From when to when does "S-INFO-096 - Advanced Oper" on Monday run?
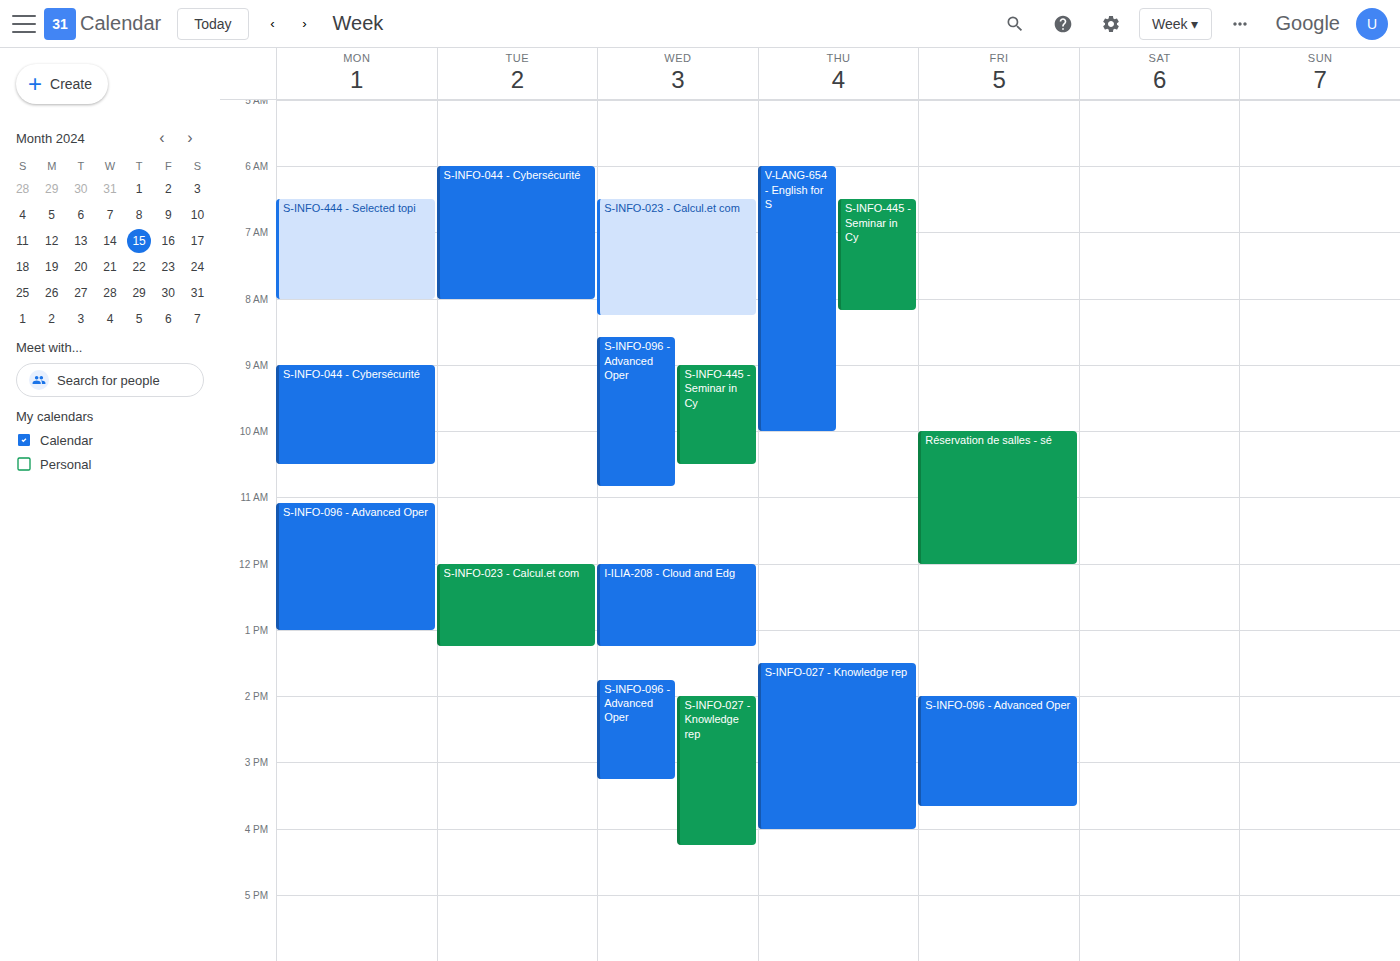
11:05 AM to 1:00 PM